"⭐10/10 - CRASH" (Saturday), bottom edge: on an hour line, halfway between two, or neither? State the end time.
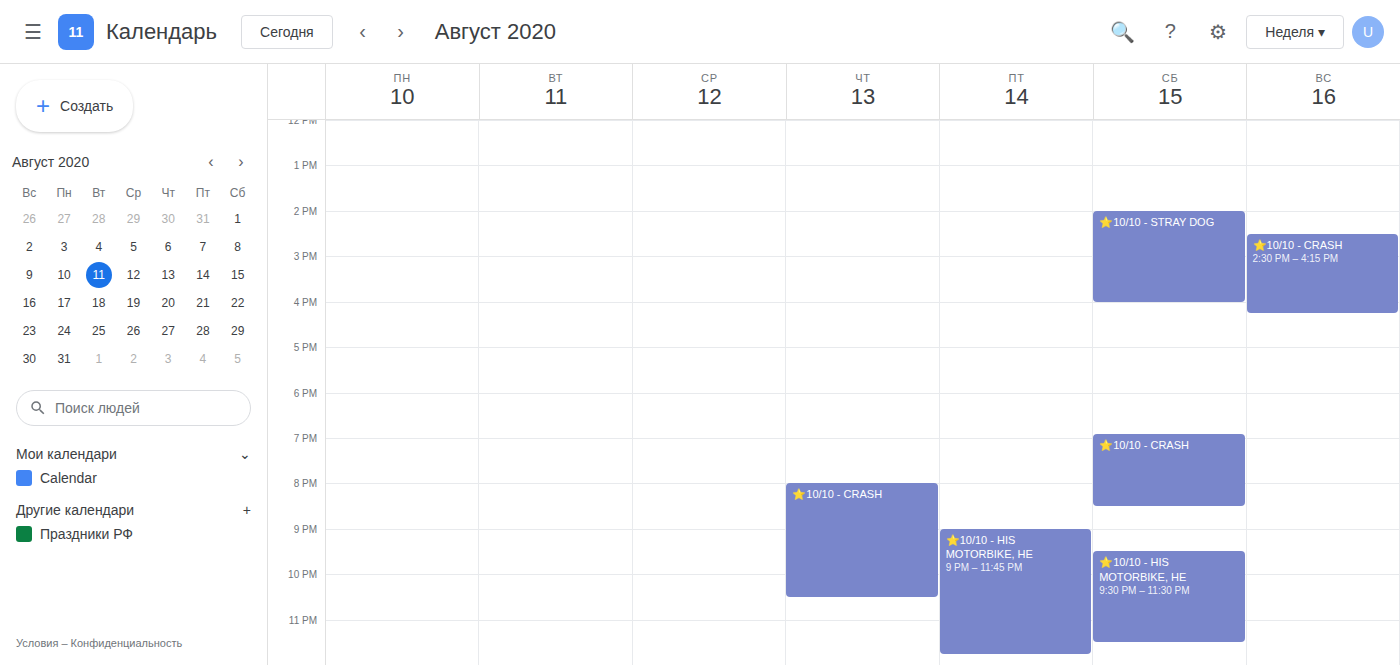
20:30 -- halfway between the 20:00 and 21:00 lines.